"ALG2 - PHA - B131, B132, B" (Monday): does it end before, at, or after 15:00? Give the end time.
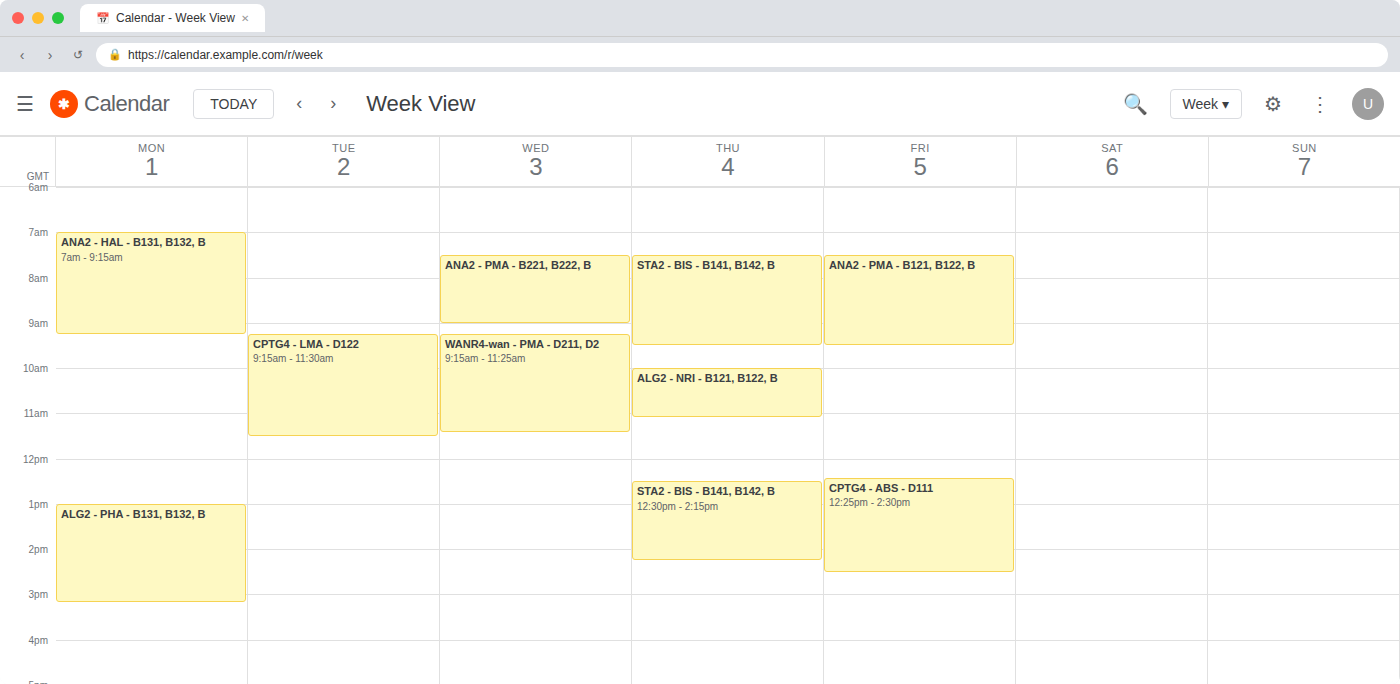
15:10 -- after 15:00, 10 minutes below the 15:00 line.